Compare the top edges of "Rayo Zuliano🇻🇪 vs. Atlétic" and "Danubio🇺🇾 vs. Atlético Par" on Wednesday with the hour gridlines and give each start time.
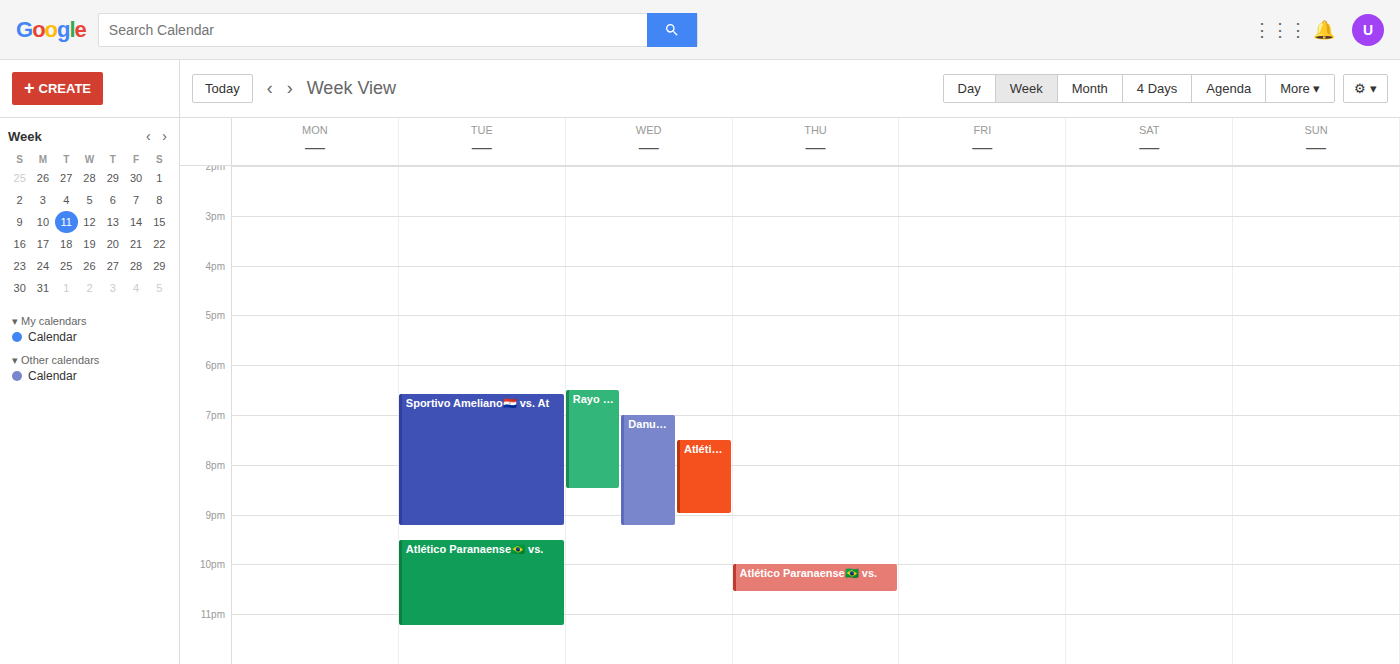
"Rayo Zuliano🇻🇪 vs. Atlétic": 6:30 PM, halfway between the 6 PM and 7 PM lines. "Danubio🇺🇾 vs. Atlético Par": 7:00 PM, exactly on the 7 PM line.